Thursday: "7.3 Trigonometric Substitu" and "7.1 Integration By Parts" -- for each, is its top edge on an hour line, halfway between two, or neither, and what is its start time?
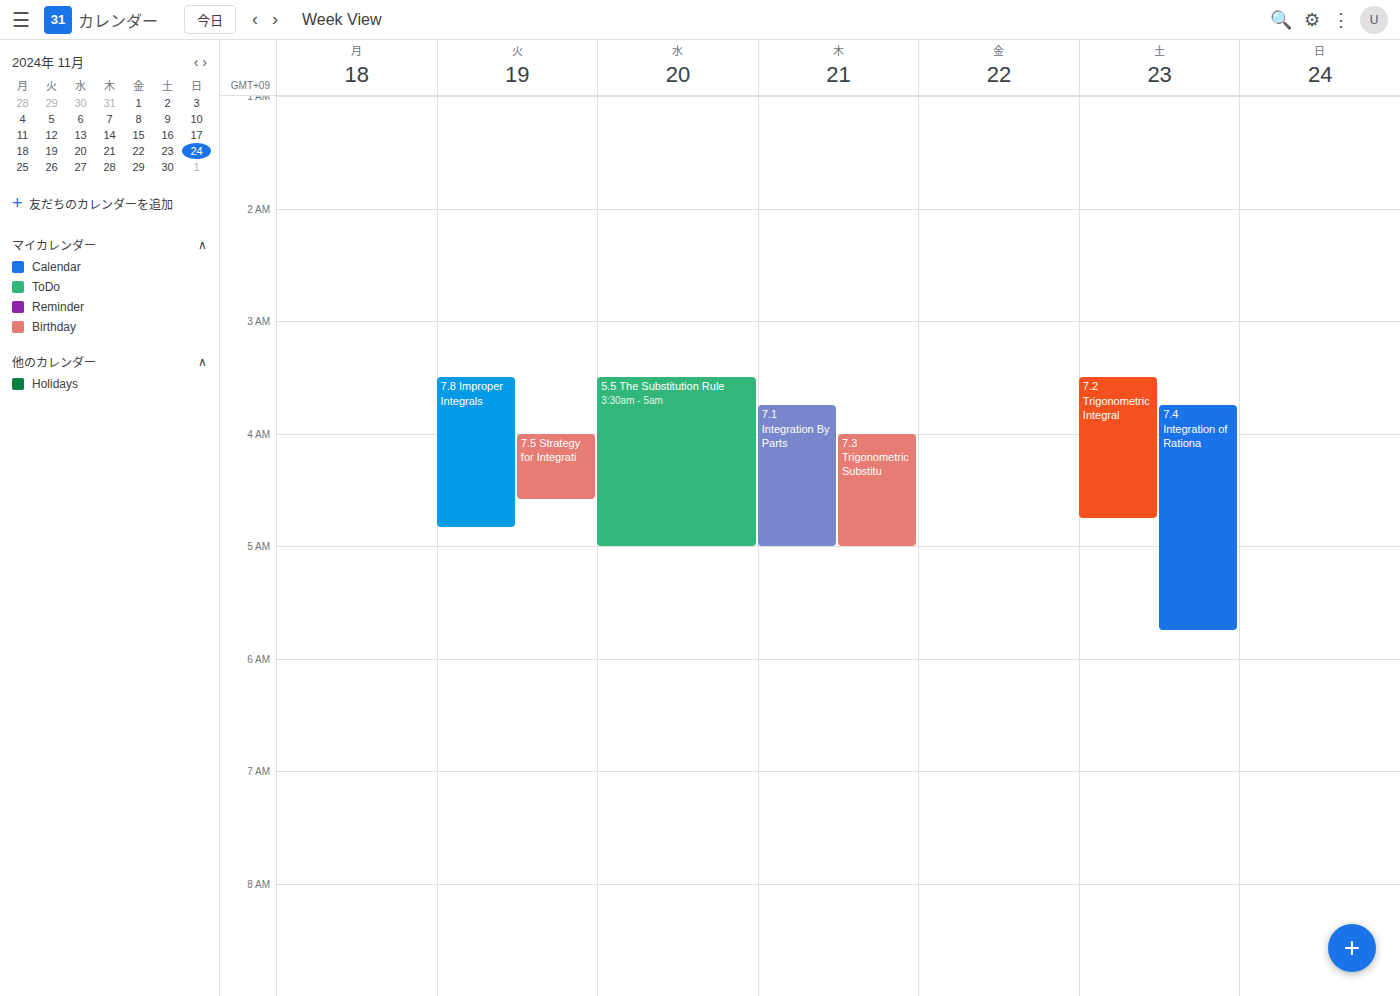
"7.3 Trigonometric Substitu": 4:00 AM, exactly on the 4 AM line. "7.1 Integration By Parts": 3:45 AM, neither: three quarters of the way from the 3 AM line to the 4 AM line.